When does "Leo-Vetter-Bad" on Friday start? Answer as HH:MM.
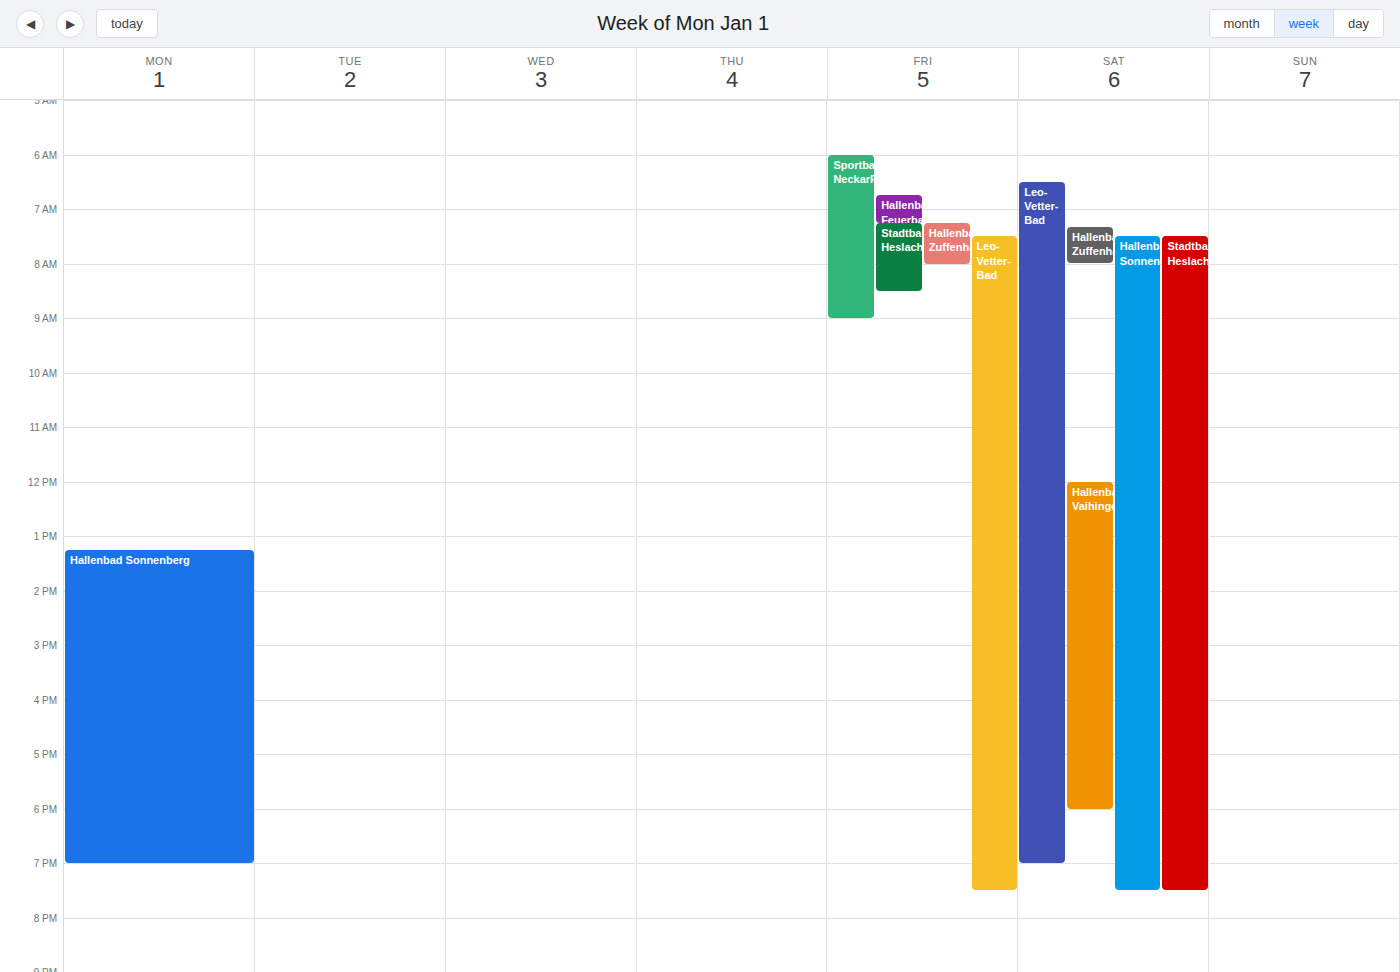
07:30